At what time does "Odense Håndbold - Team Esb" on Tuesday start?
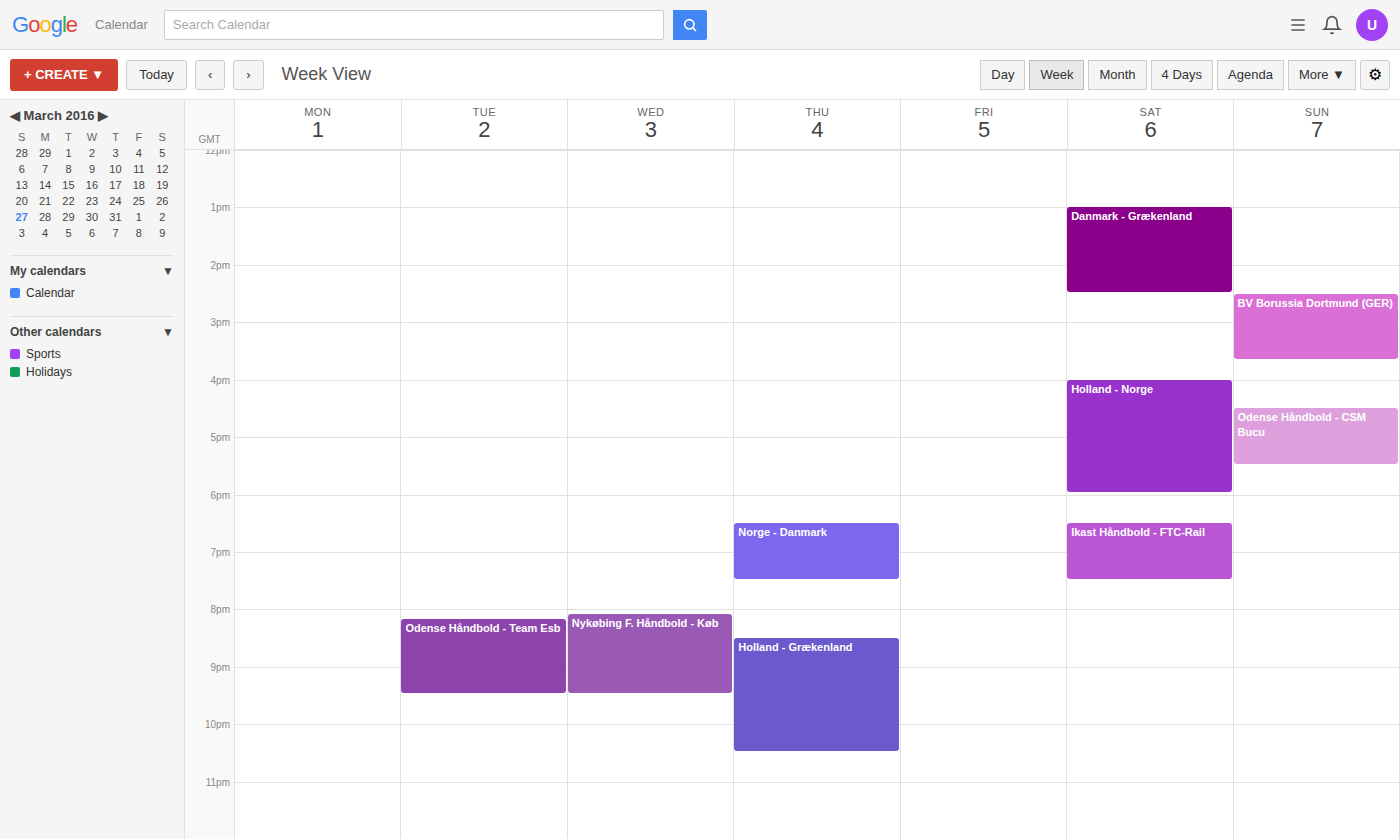
8:10 PM